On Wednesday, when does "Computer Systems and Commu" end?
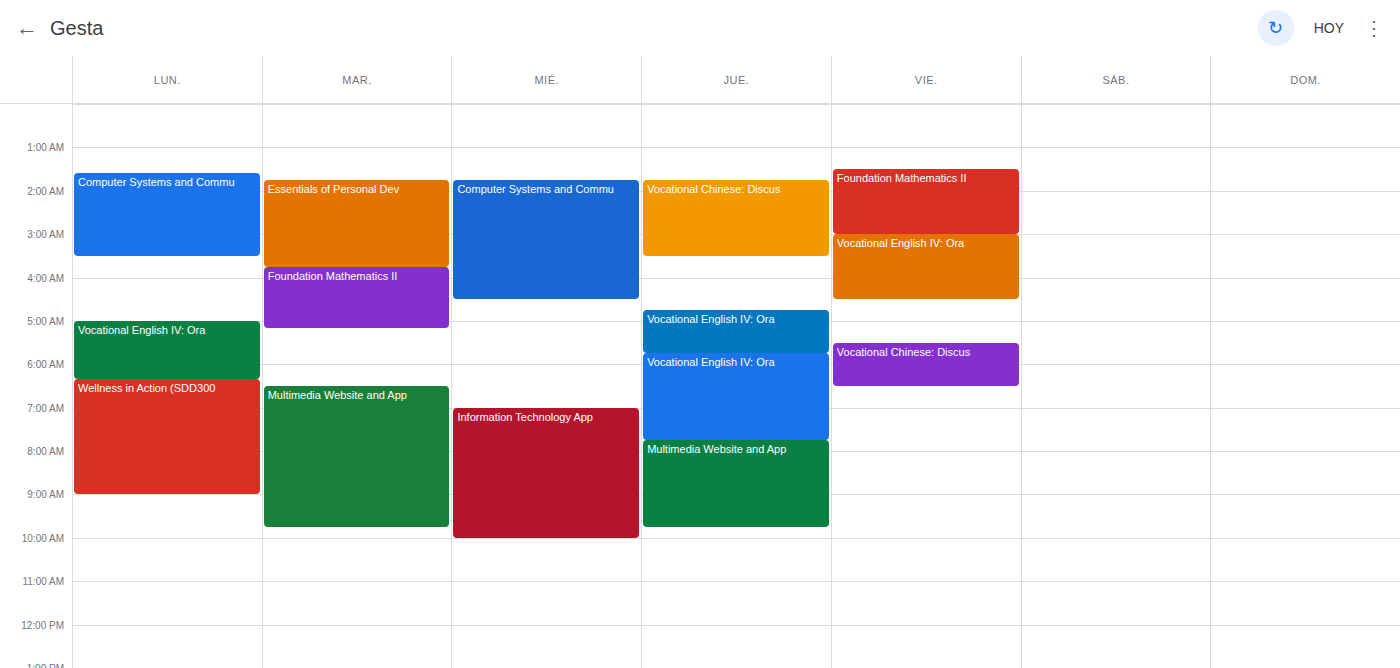
4:30 AM